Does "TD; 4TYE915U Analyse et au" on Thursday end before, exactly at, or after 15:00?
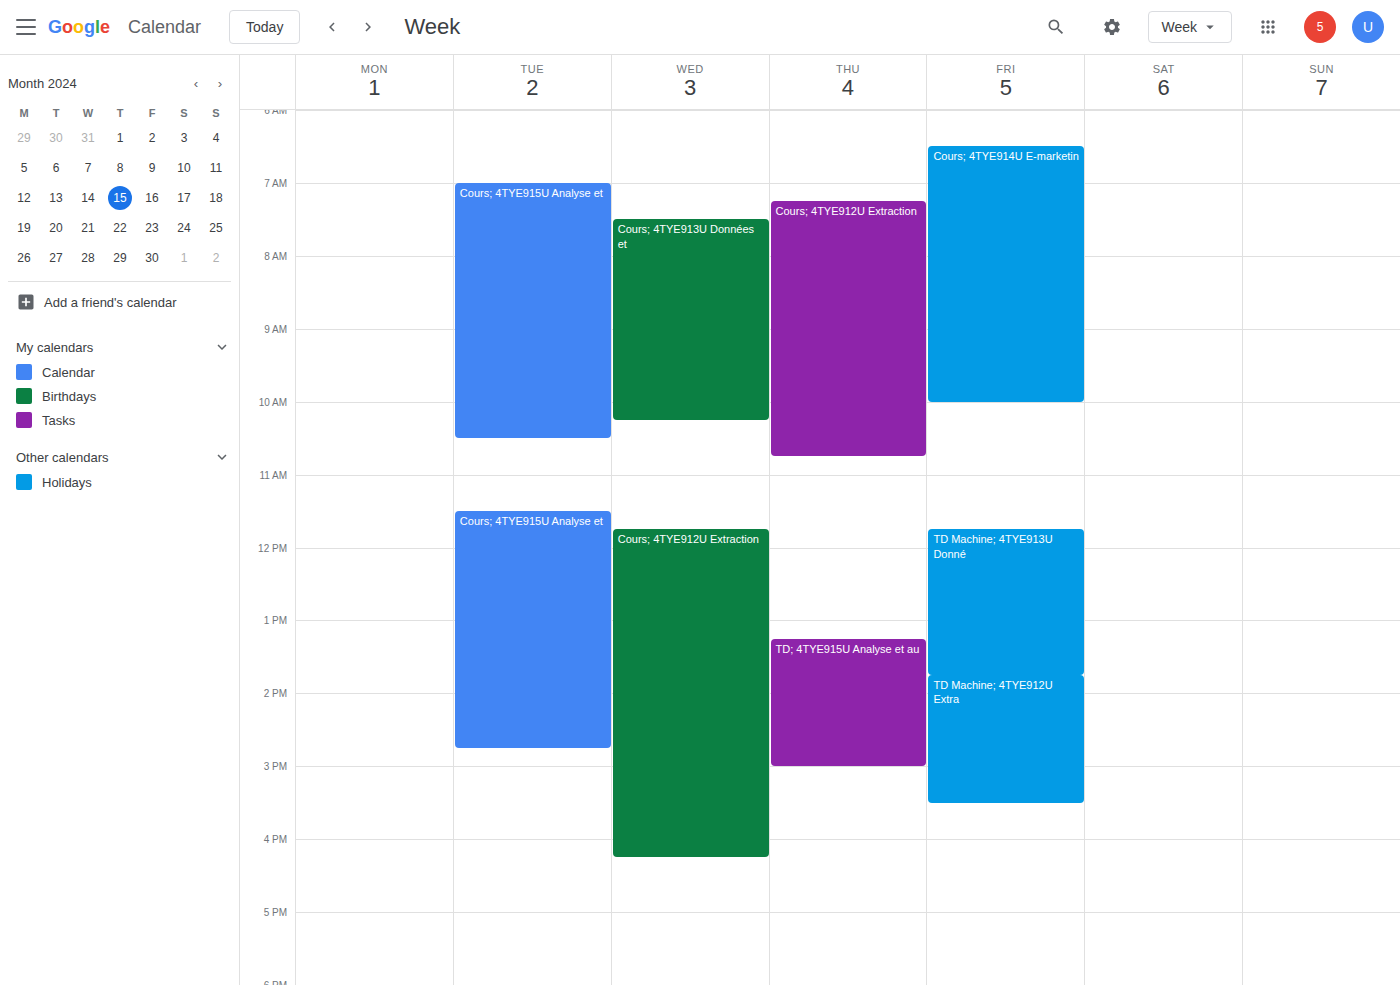
15:00 -- exactly at 15:00, on the 15:00 line.